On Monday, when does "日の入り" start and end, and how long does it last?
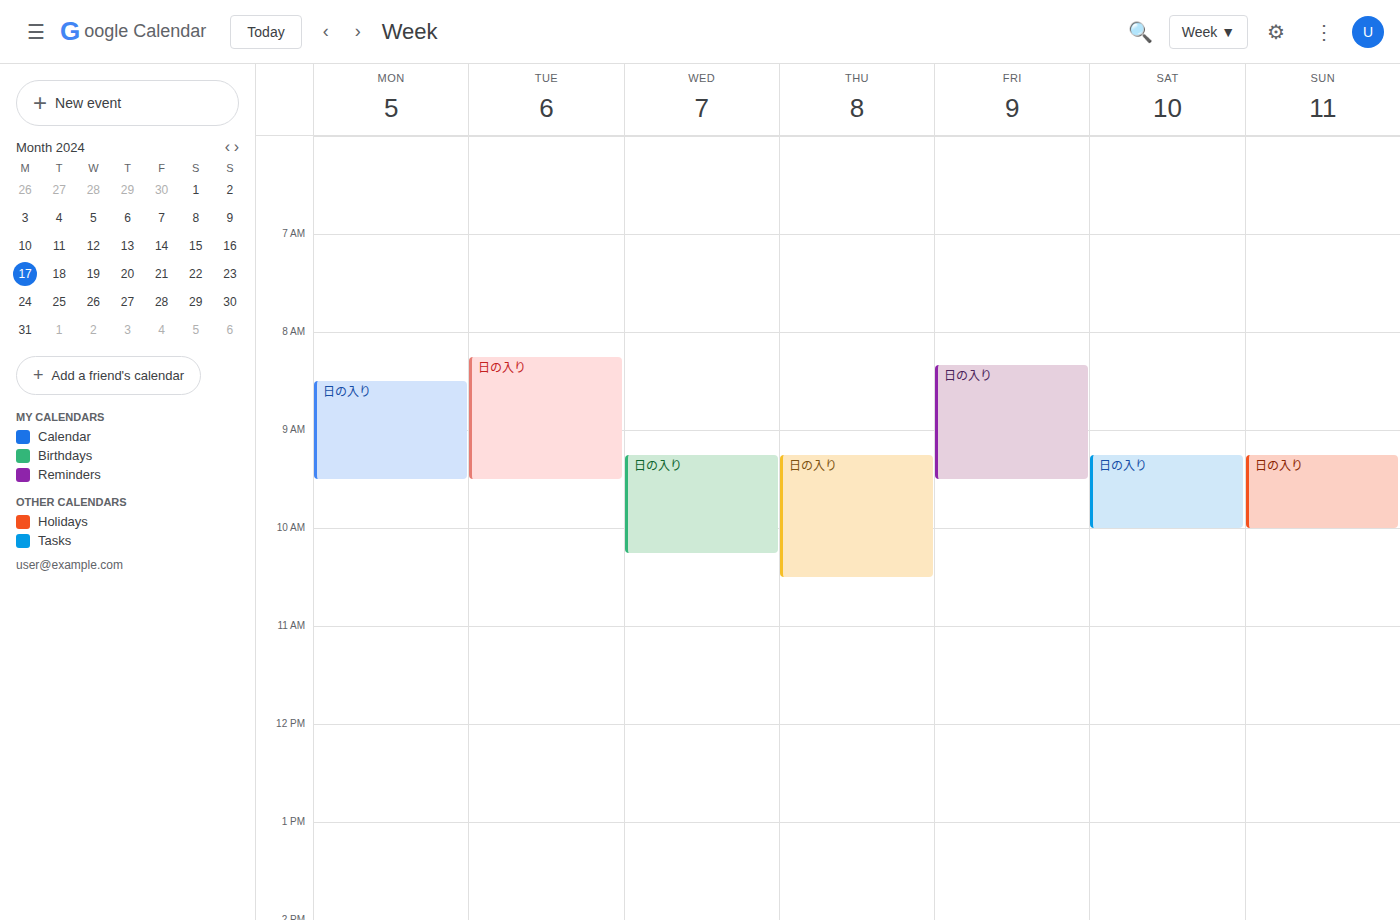
8:30 AM to 9:30 AM, 1 hour